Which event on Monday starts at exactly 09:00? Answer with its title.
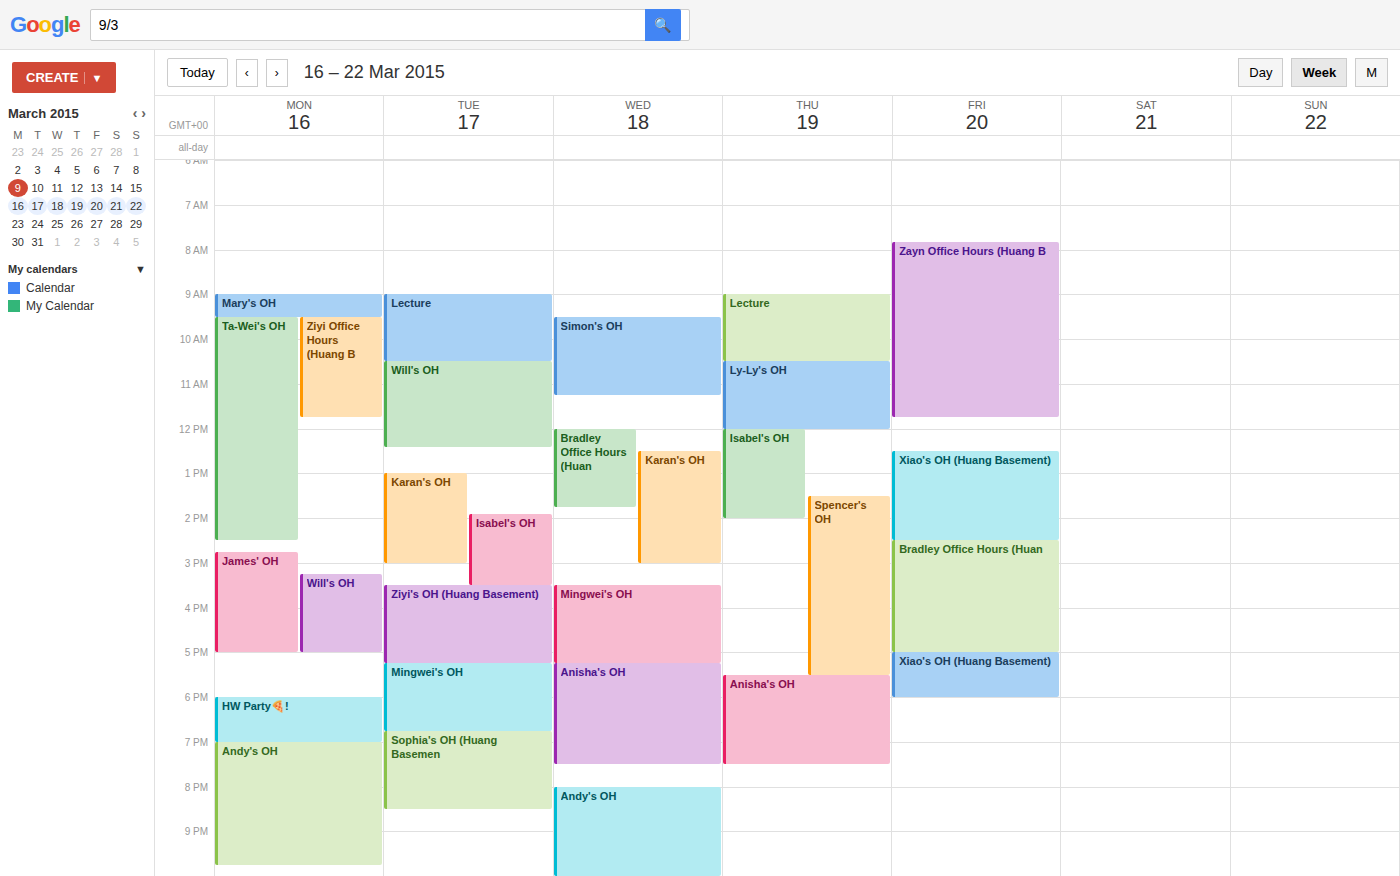
"Mary's OH"